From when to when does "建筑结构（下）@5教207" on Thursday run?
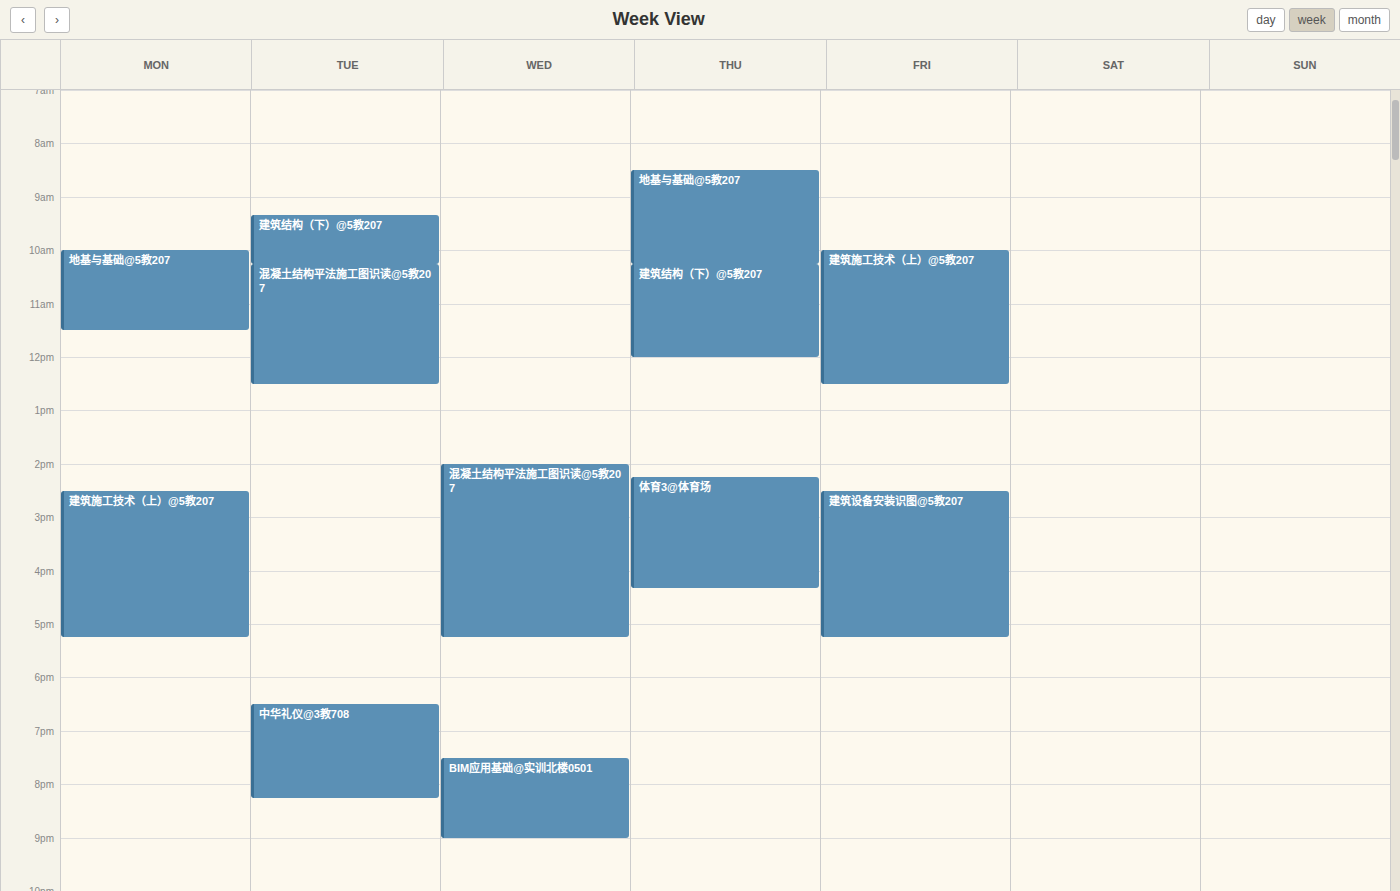
10:15 AM to 12:00 PM